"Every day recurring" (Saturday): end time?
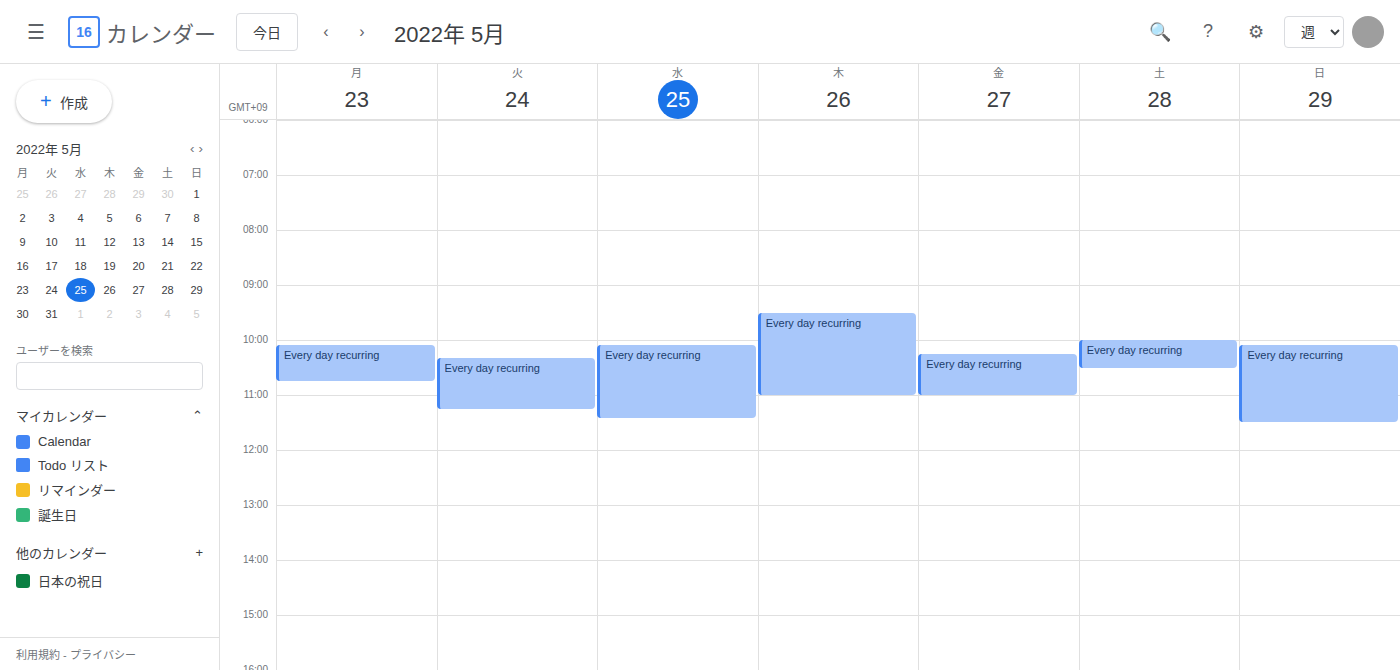
10:30 AM